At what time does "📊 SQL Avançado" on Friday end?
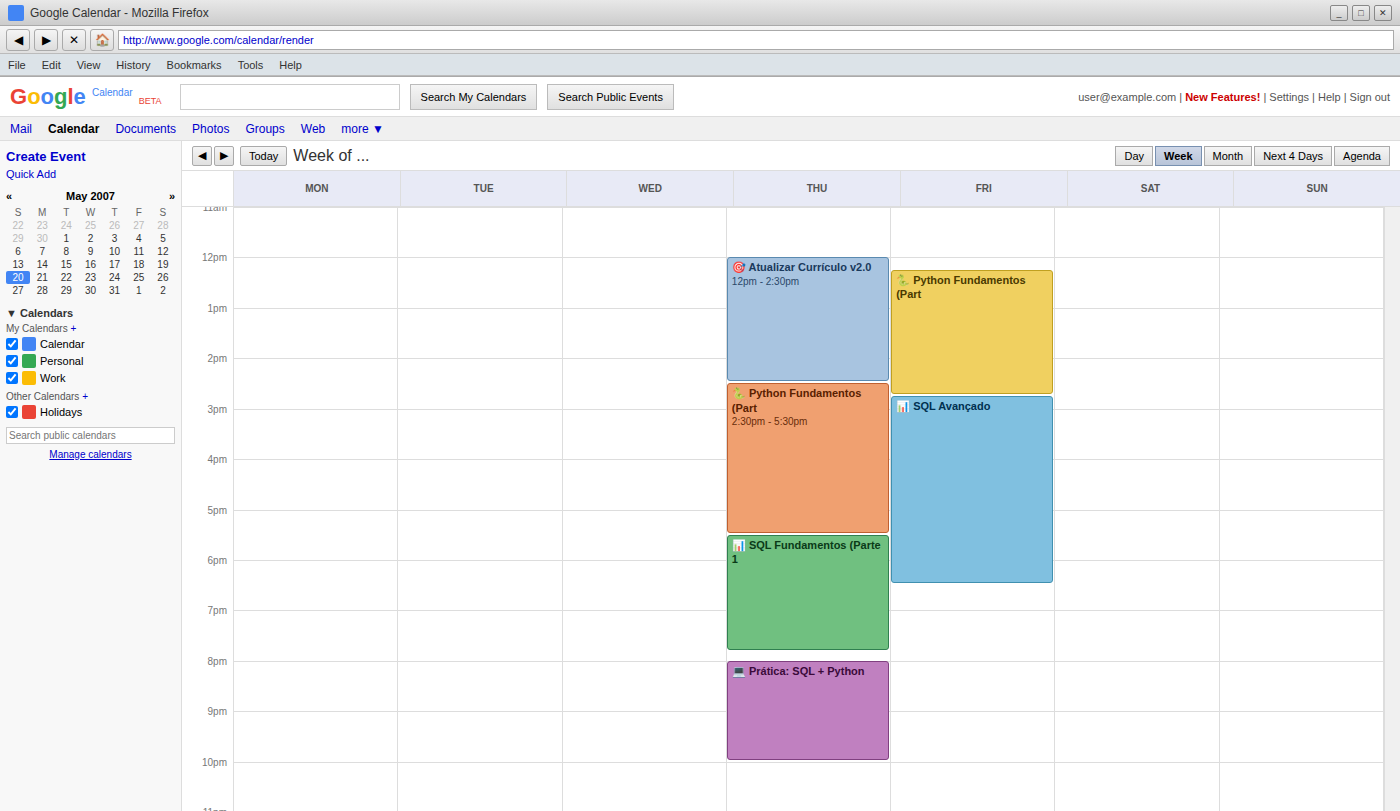
6:30 PM